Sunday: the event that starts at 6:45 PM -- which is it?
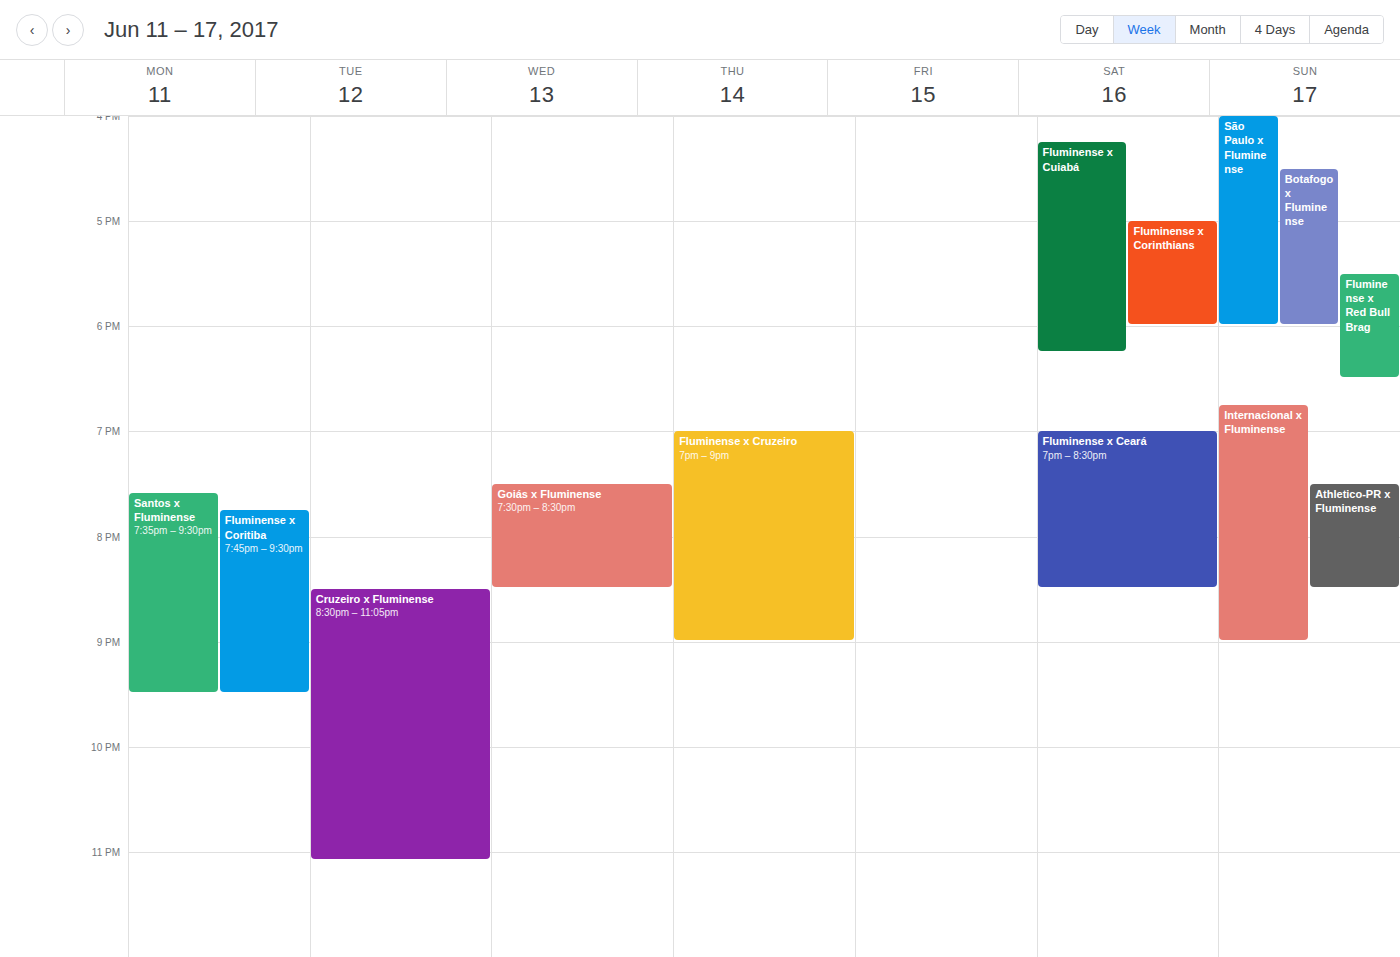
"Internacional x Fluminense"